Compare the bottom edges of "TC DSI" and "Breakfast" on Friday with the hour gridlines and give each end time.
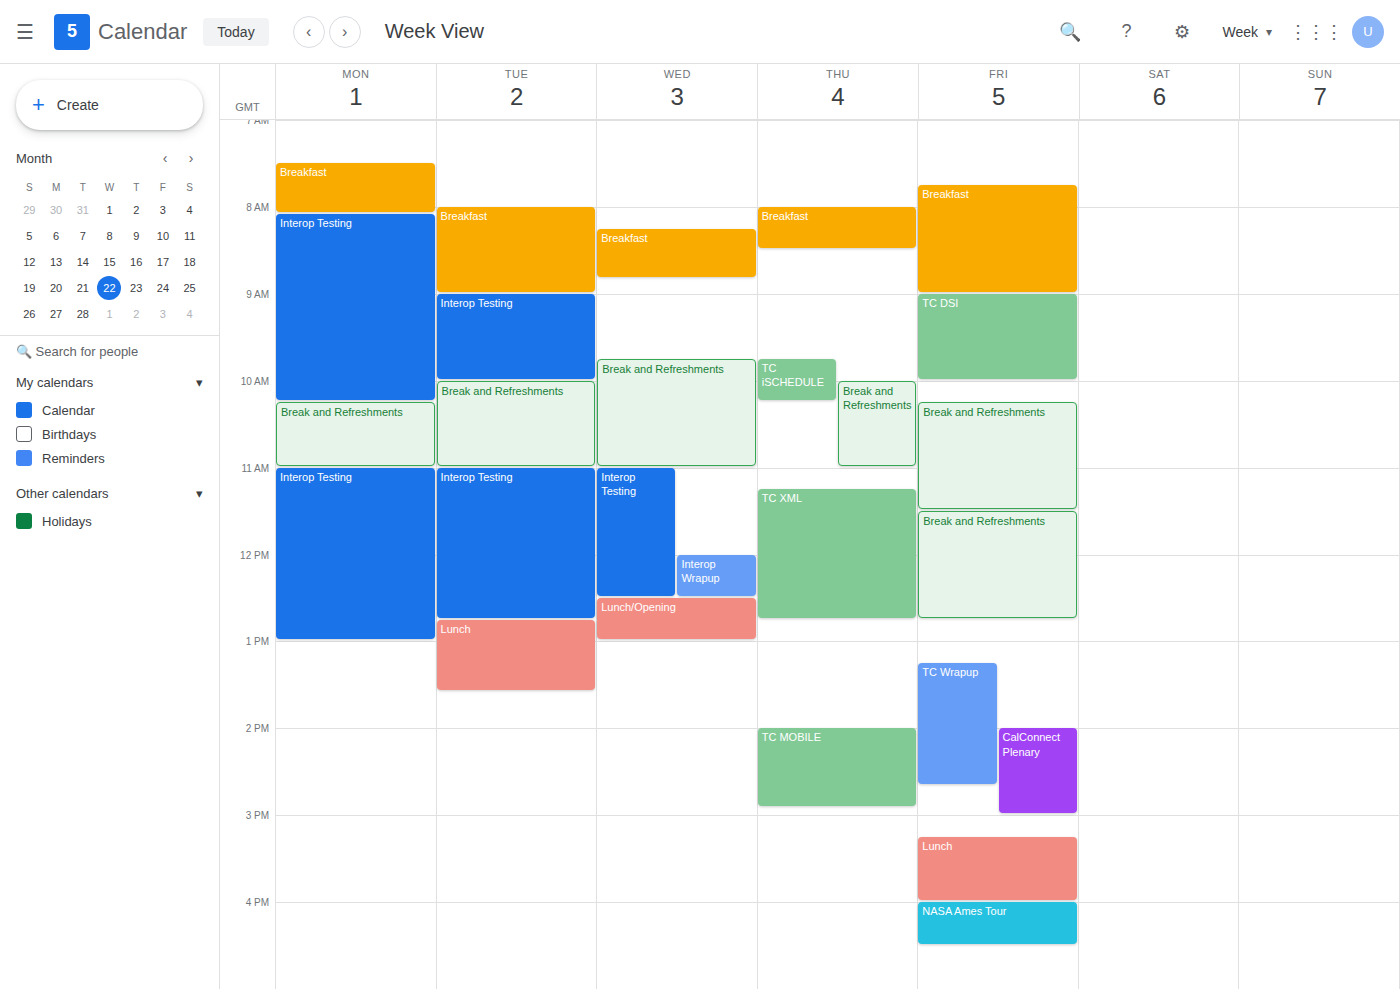
"TC DSI": 10:00 AM, exactly on the 10 AM line. "Breakfast": 9:00 AM, exactly on the 9 AM line.